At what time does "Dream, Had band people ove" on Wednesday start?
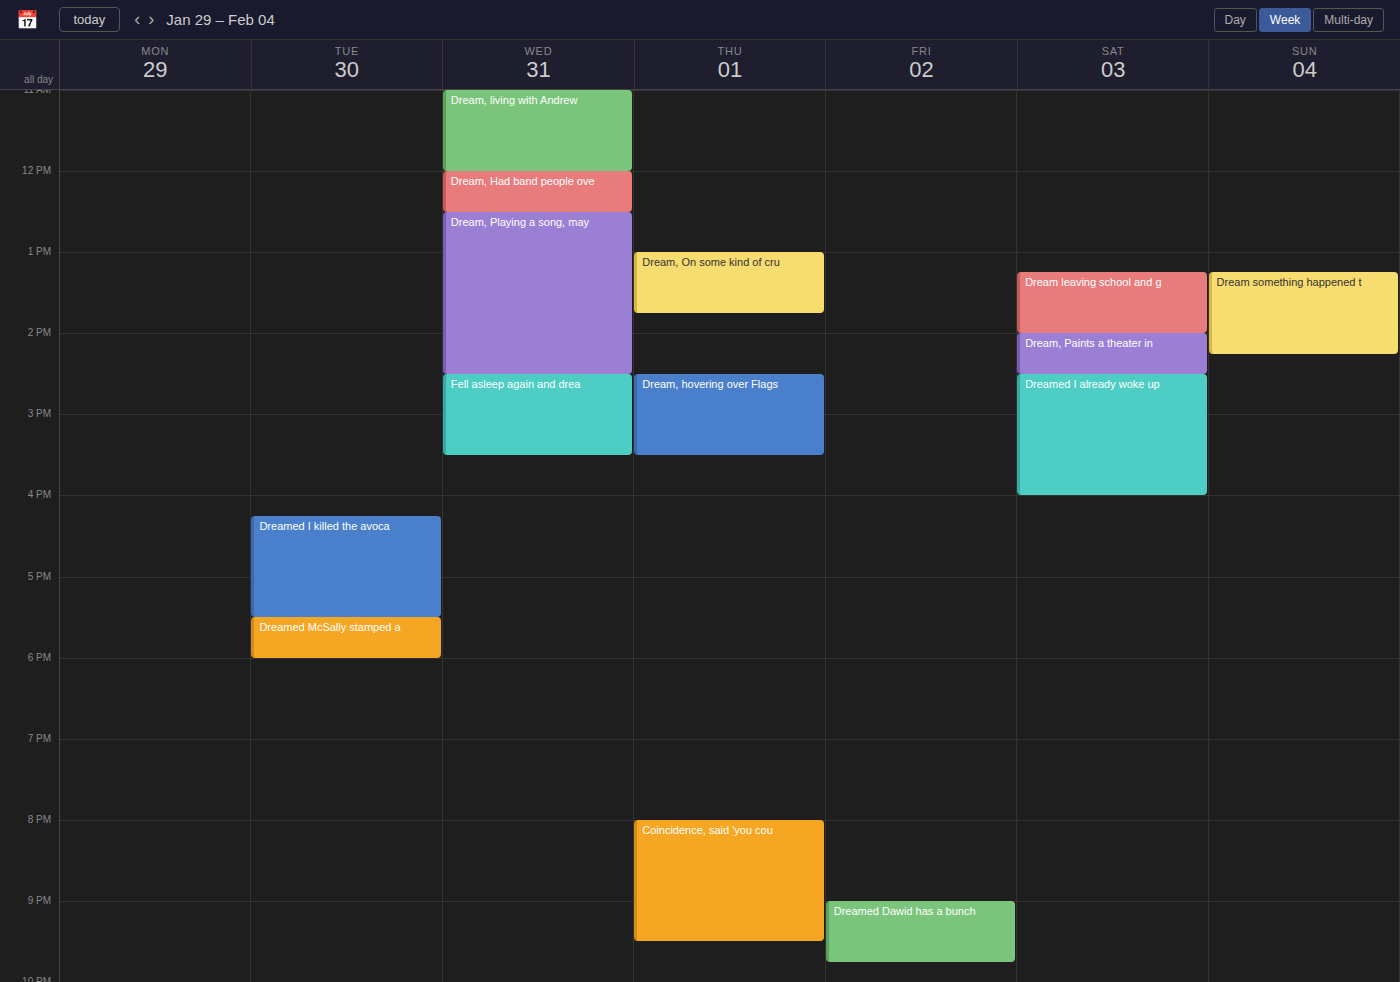
12:00 PM